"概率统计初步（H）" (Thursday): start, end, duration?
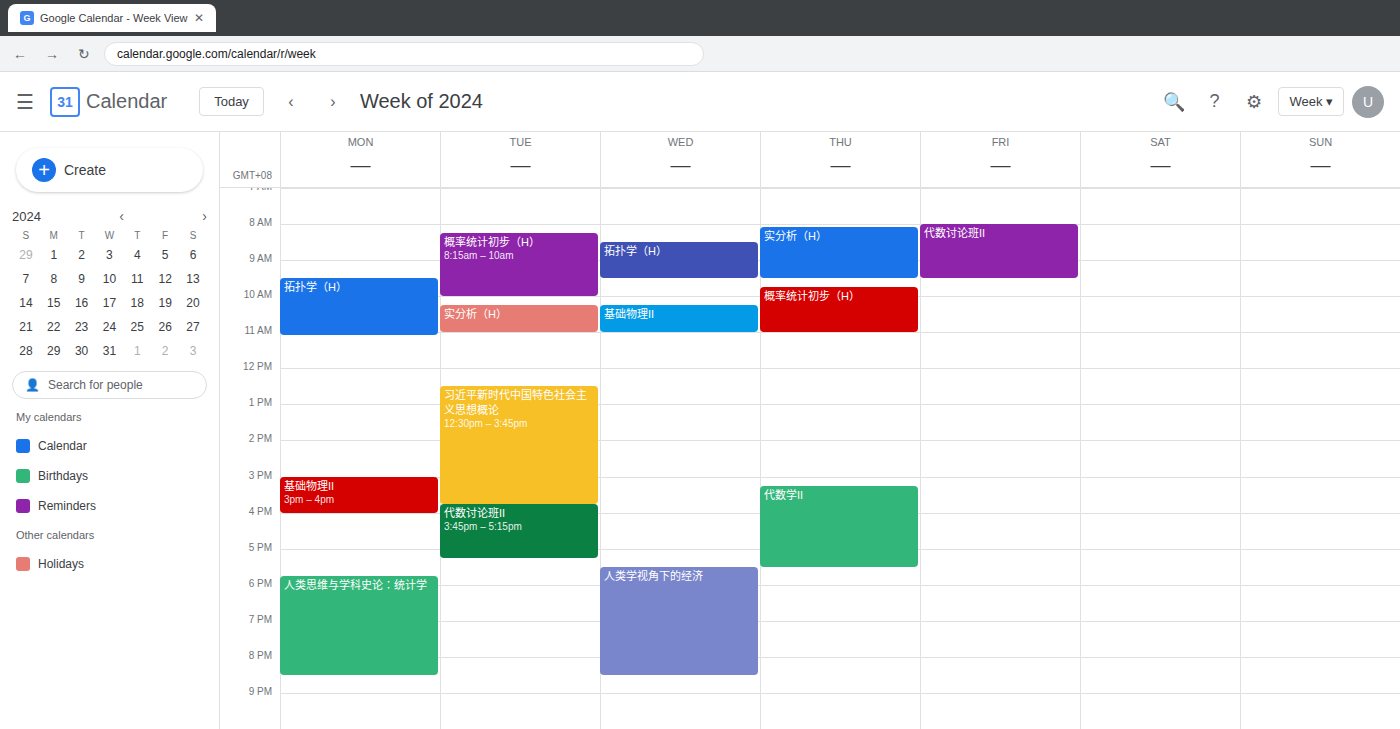
9:45 AM to 11:00 AM, 1 hour 15 minutes